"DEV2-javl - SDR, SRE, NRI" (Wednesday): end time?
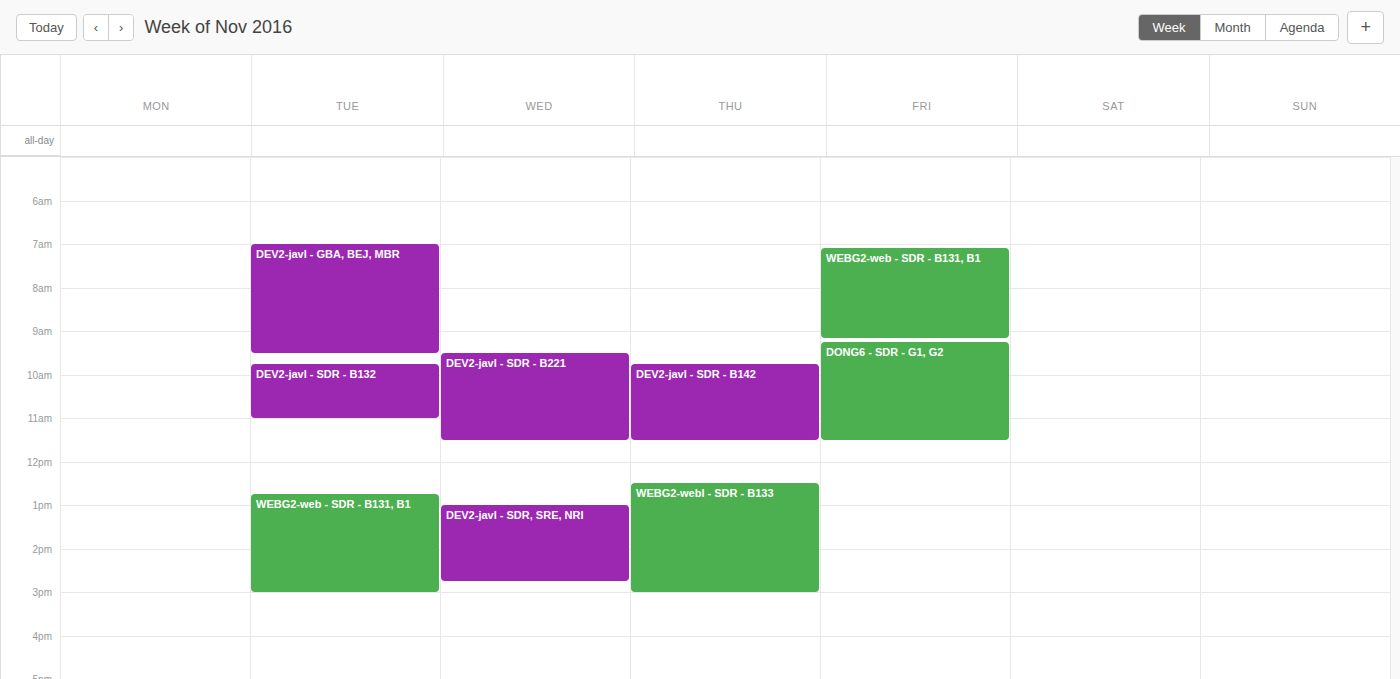
2:45 PM